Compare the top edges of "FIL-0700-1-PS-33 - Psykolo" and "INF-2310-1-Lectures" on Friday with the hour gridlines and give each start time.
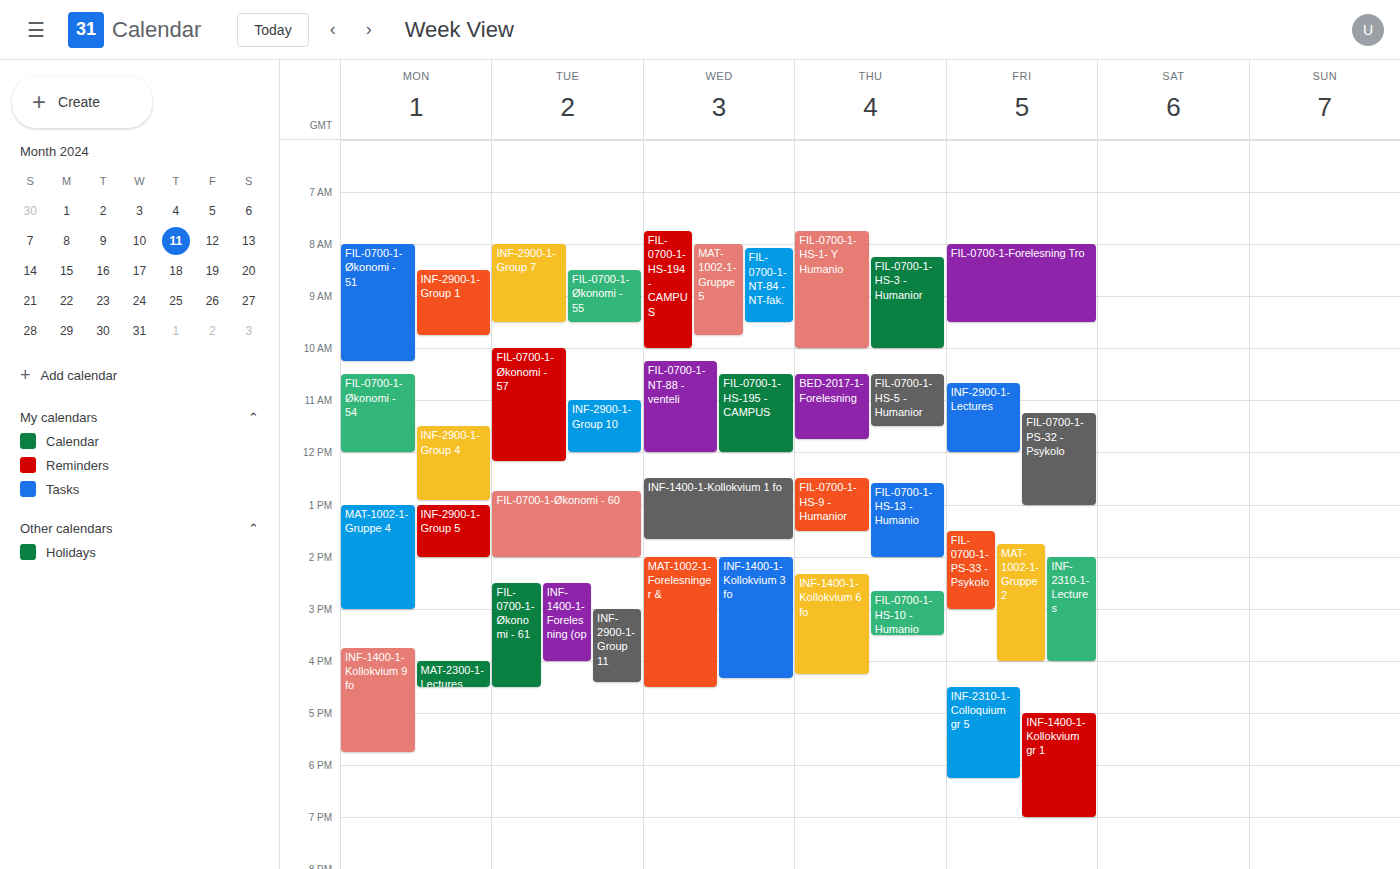
"FIL-0700-1-PS-33 - Psykolo": 13:30, halfway between the 13:00 and 14:00 lines. "INF-2310-1-Lectures": 14:00, exactly on the 14:00 line.